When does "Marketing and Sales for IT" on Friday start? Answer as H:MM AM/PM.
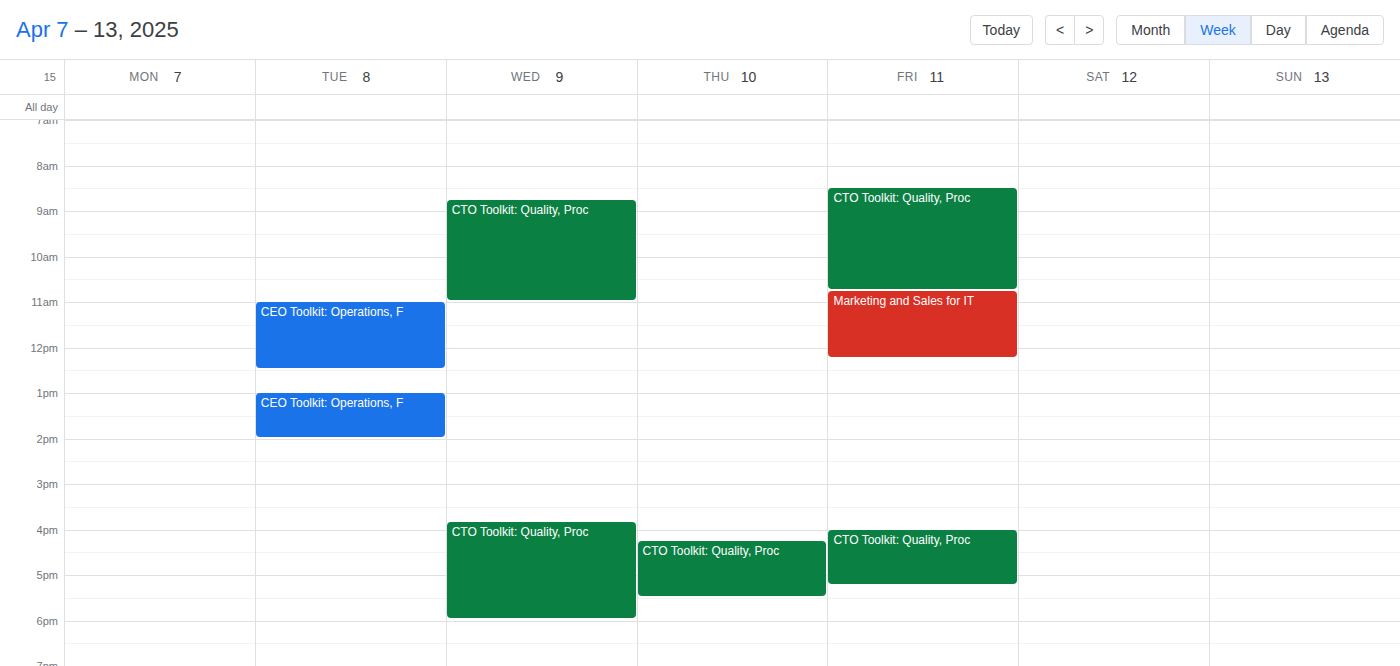
10:45 AM